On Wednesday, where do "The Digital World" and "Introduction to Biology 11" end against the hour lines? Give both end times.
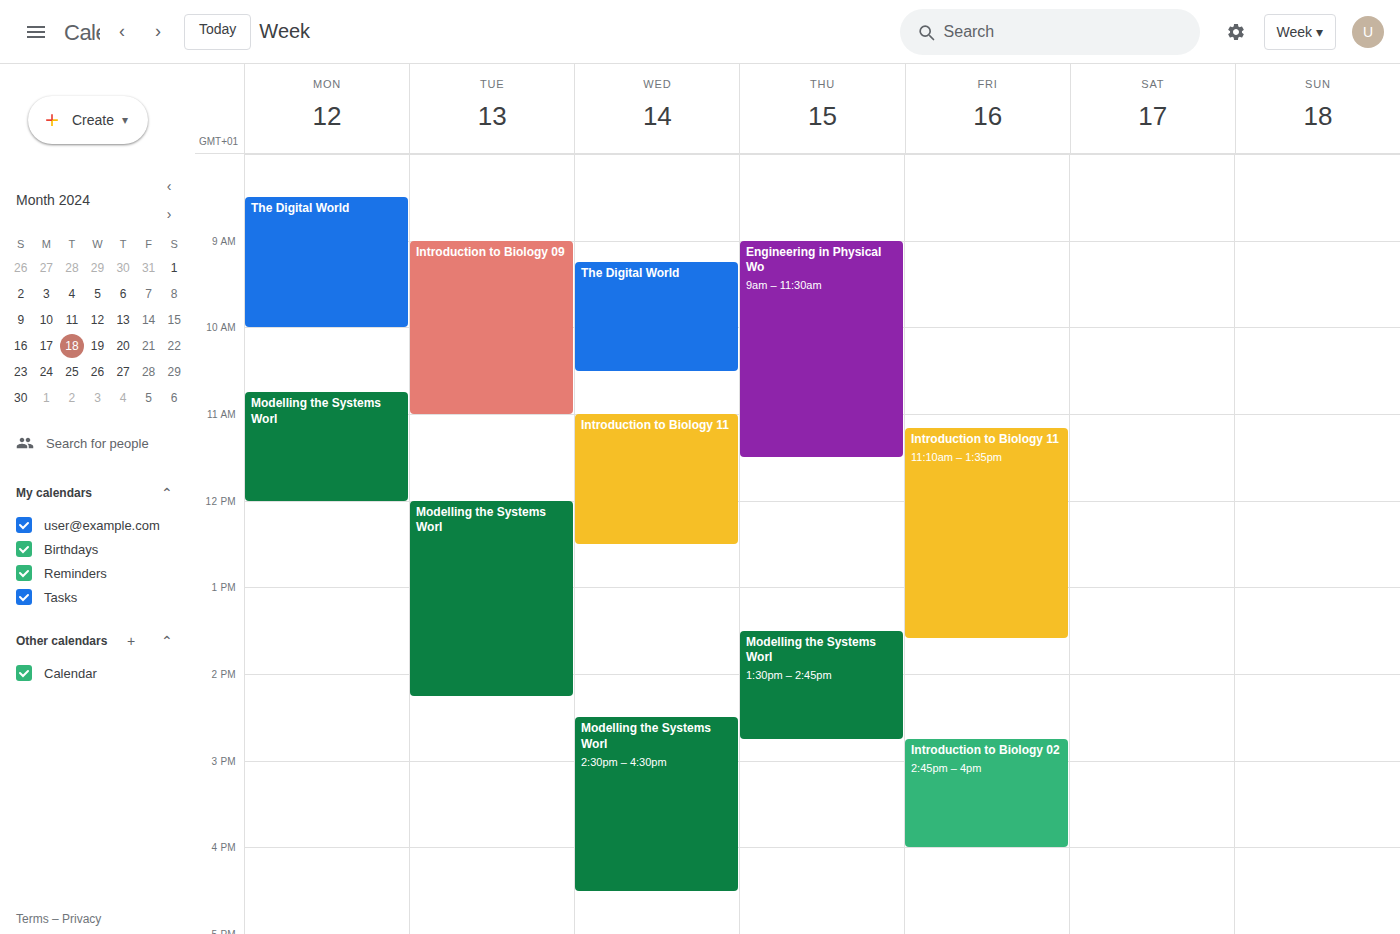
"The Digital World": 10:30, halfway between the 10:00 and 11:00 lines. "Introduction to Biology 11": 12:30, halfway between the 12:00 and 13:00 lines.